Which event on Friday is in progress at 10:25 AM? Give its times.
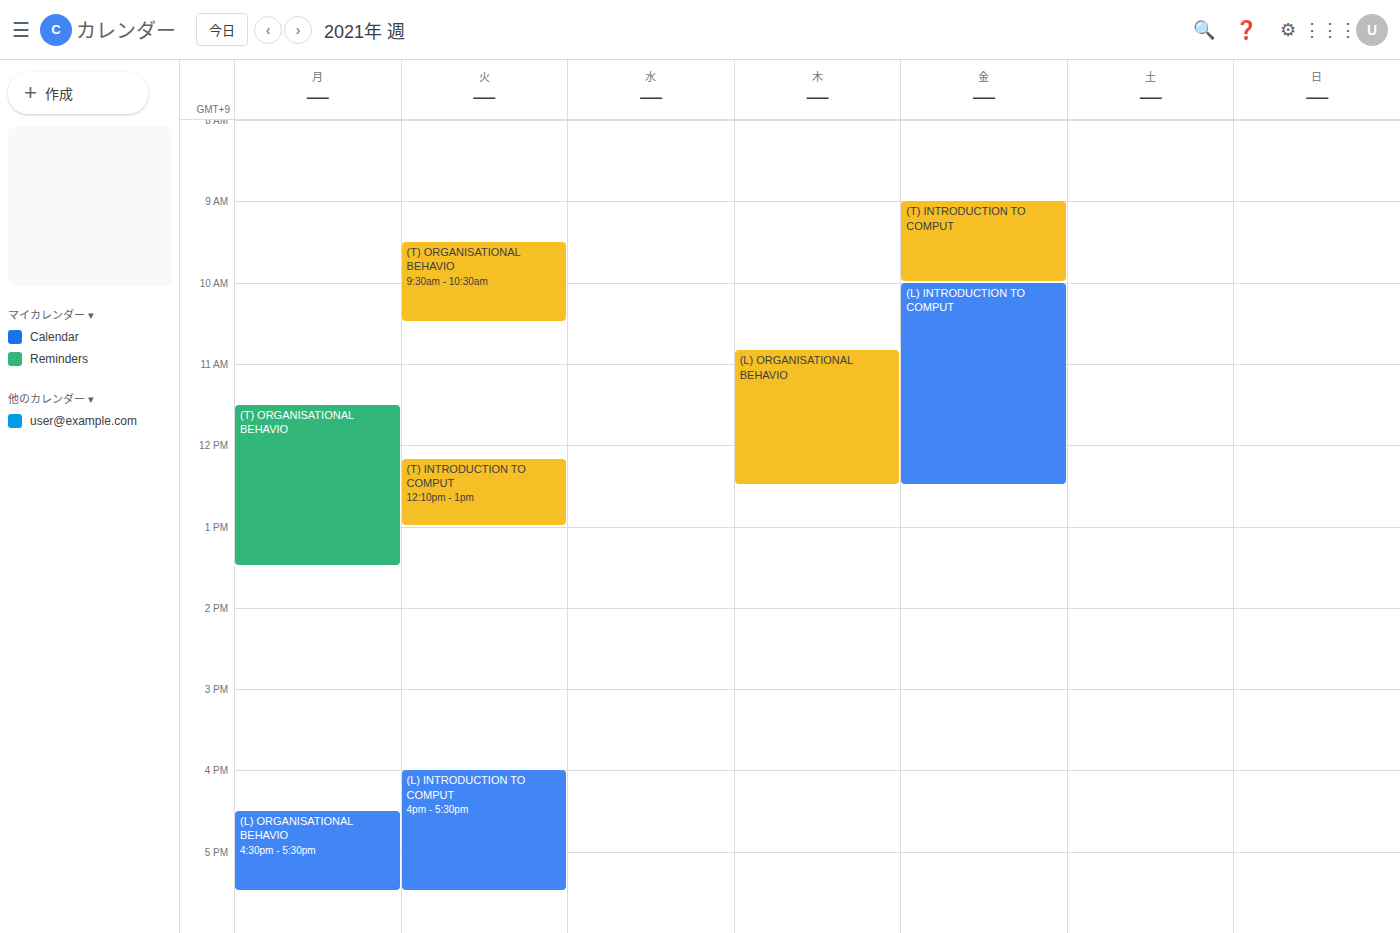
"(L) INTRODUCTION TO COMPUT", 10:00 AM to 12:30 PM